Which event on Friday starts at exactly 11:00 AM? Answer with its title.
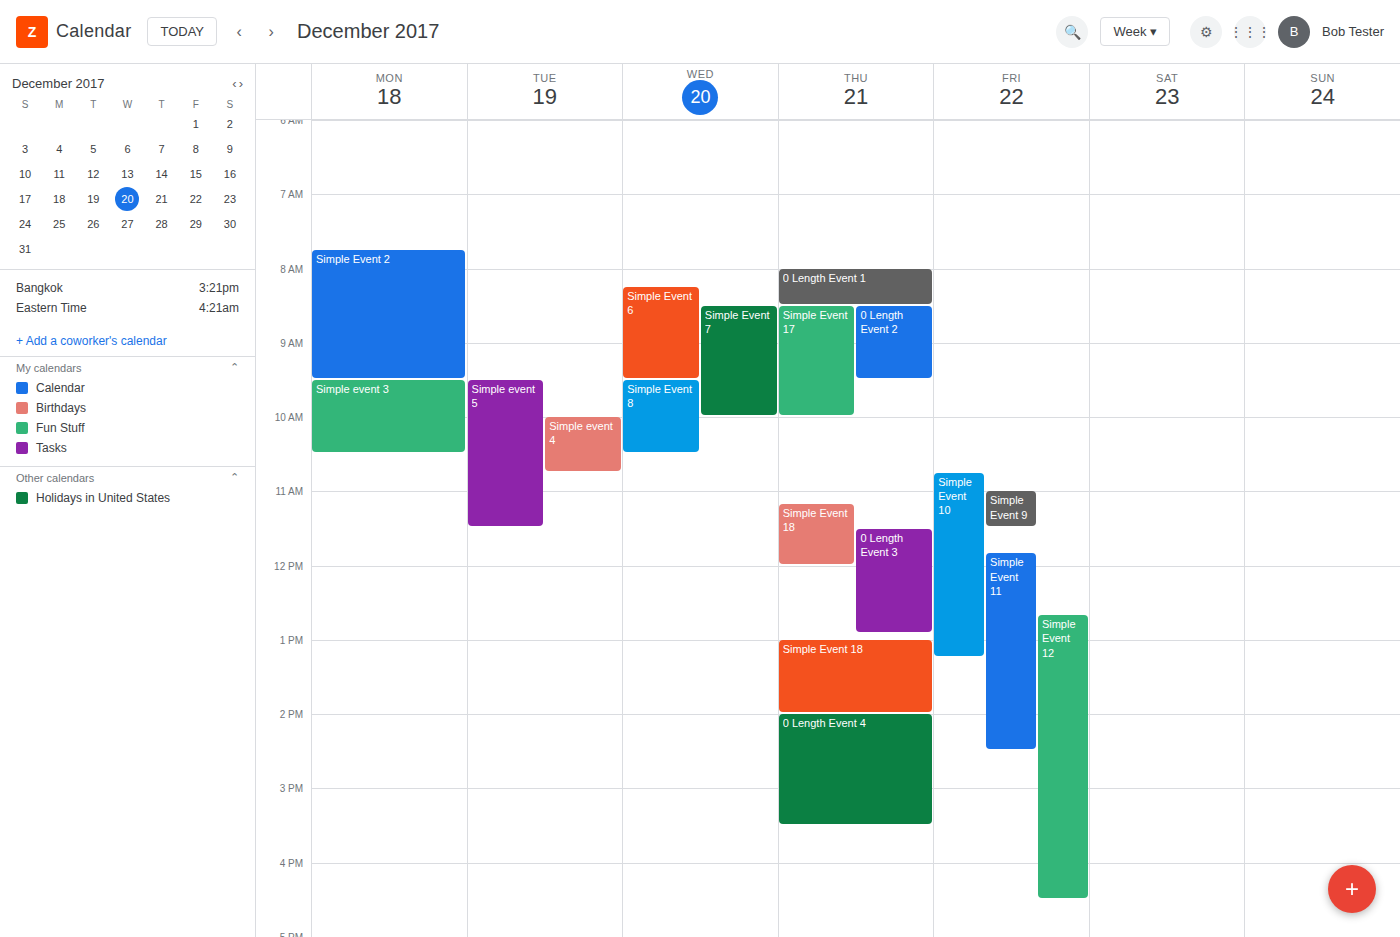
"Simple Event 9"